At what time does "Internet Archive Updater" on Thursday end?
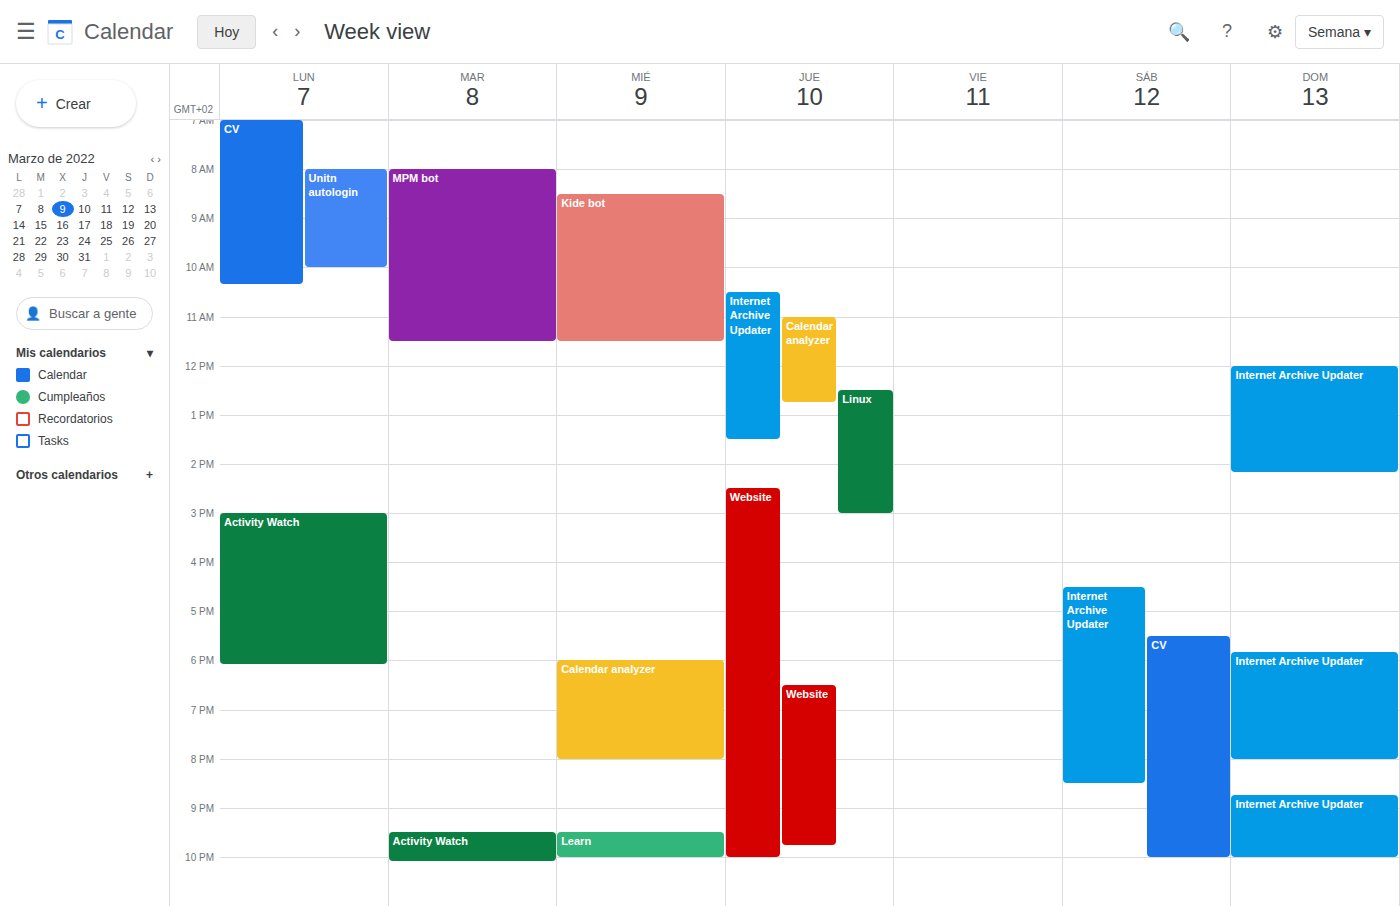
13:30